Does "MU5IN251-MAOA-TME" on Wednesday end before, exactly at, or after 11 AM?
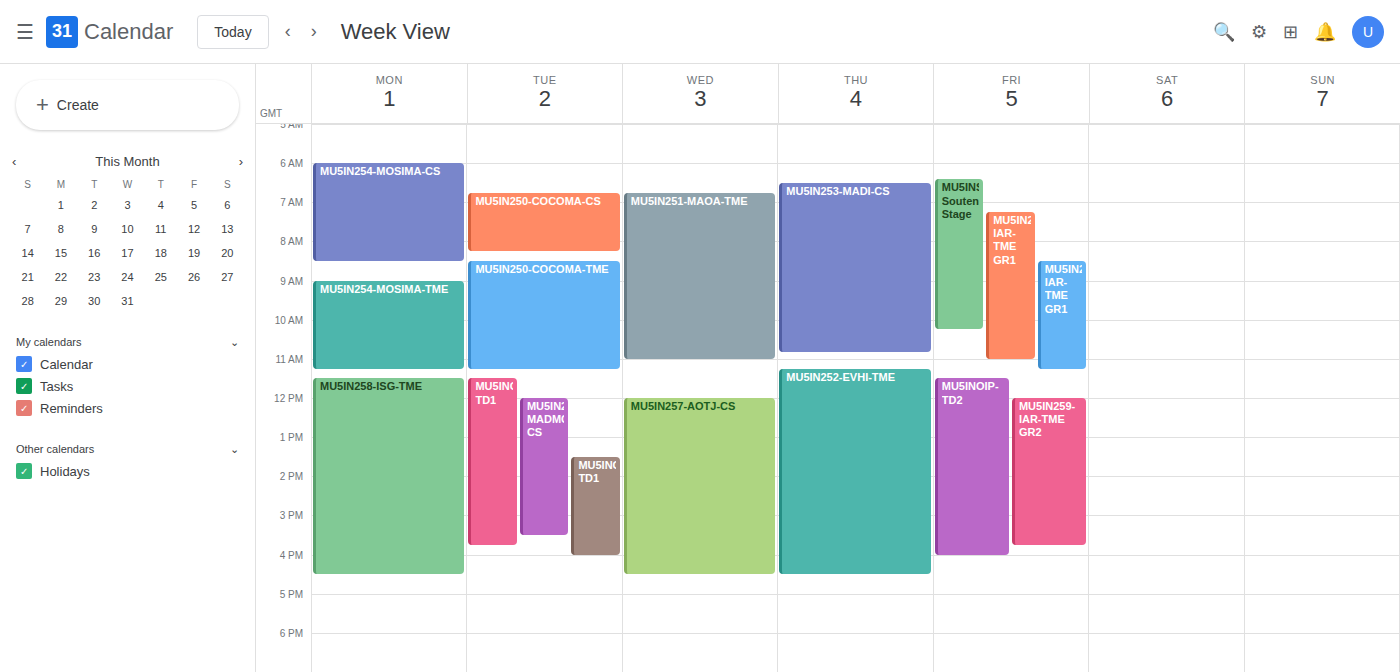
11:00 AM -- exactly at 11 AM, on the 11 AM line.